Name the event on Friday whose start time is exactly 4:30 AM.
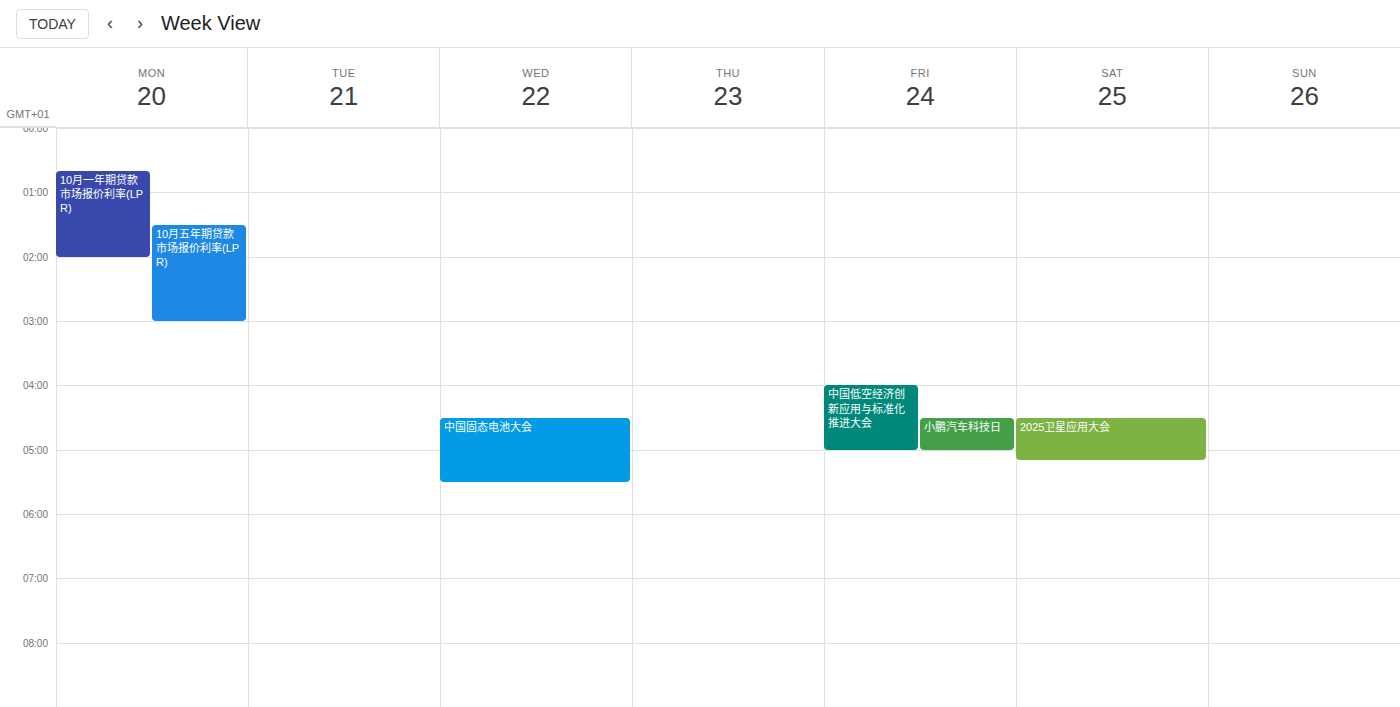
"小鹏汽车科技日"